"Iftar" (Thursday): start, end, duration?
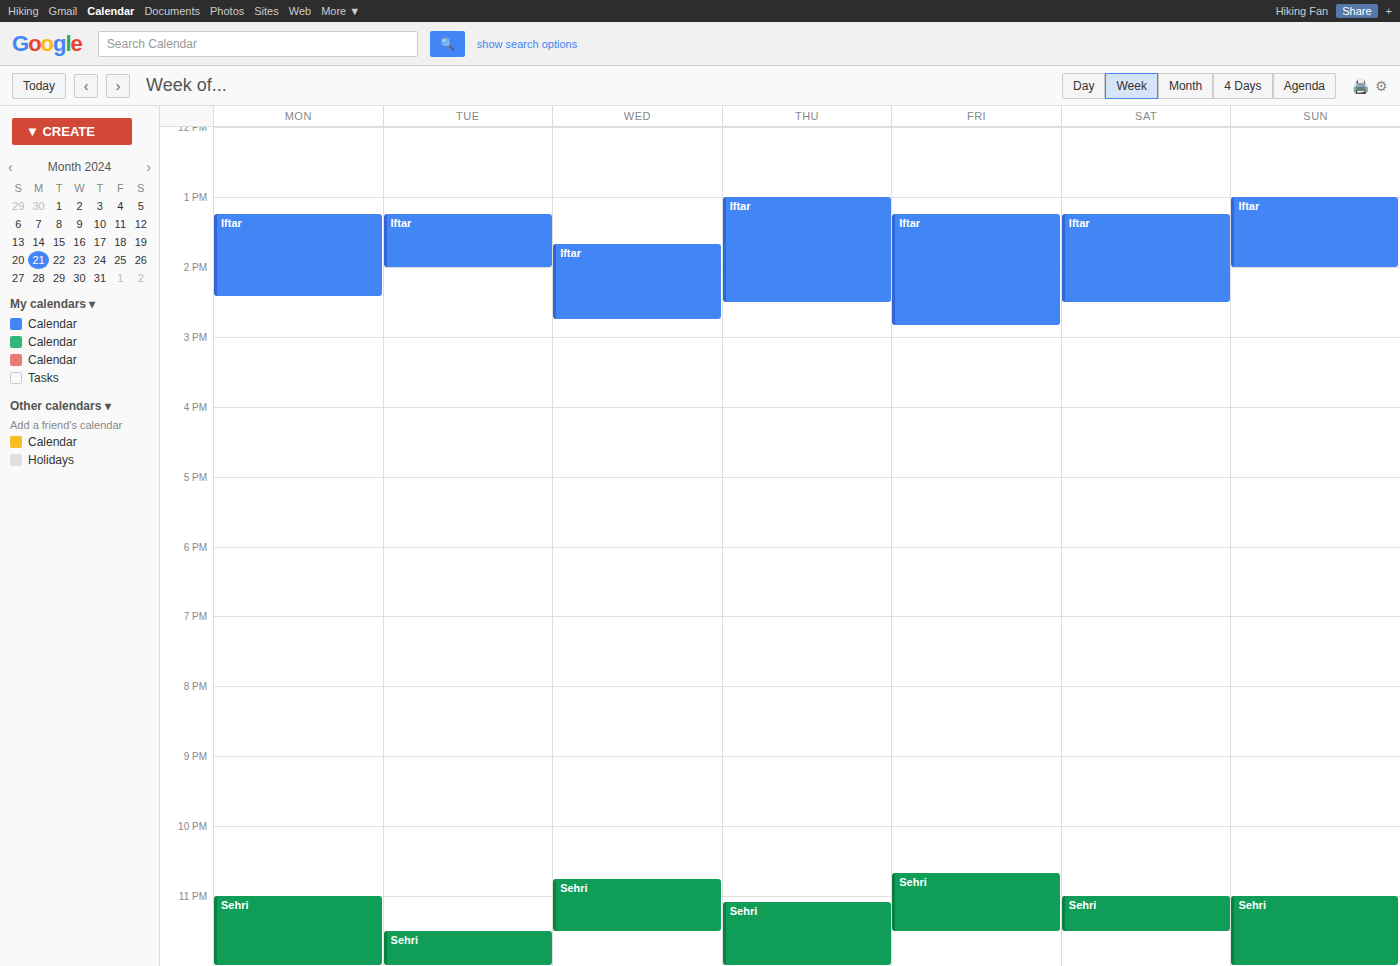
1:00 PM to 2:30 PM, 1 hour 30 minutes